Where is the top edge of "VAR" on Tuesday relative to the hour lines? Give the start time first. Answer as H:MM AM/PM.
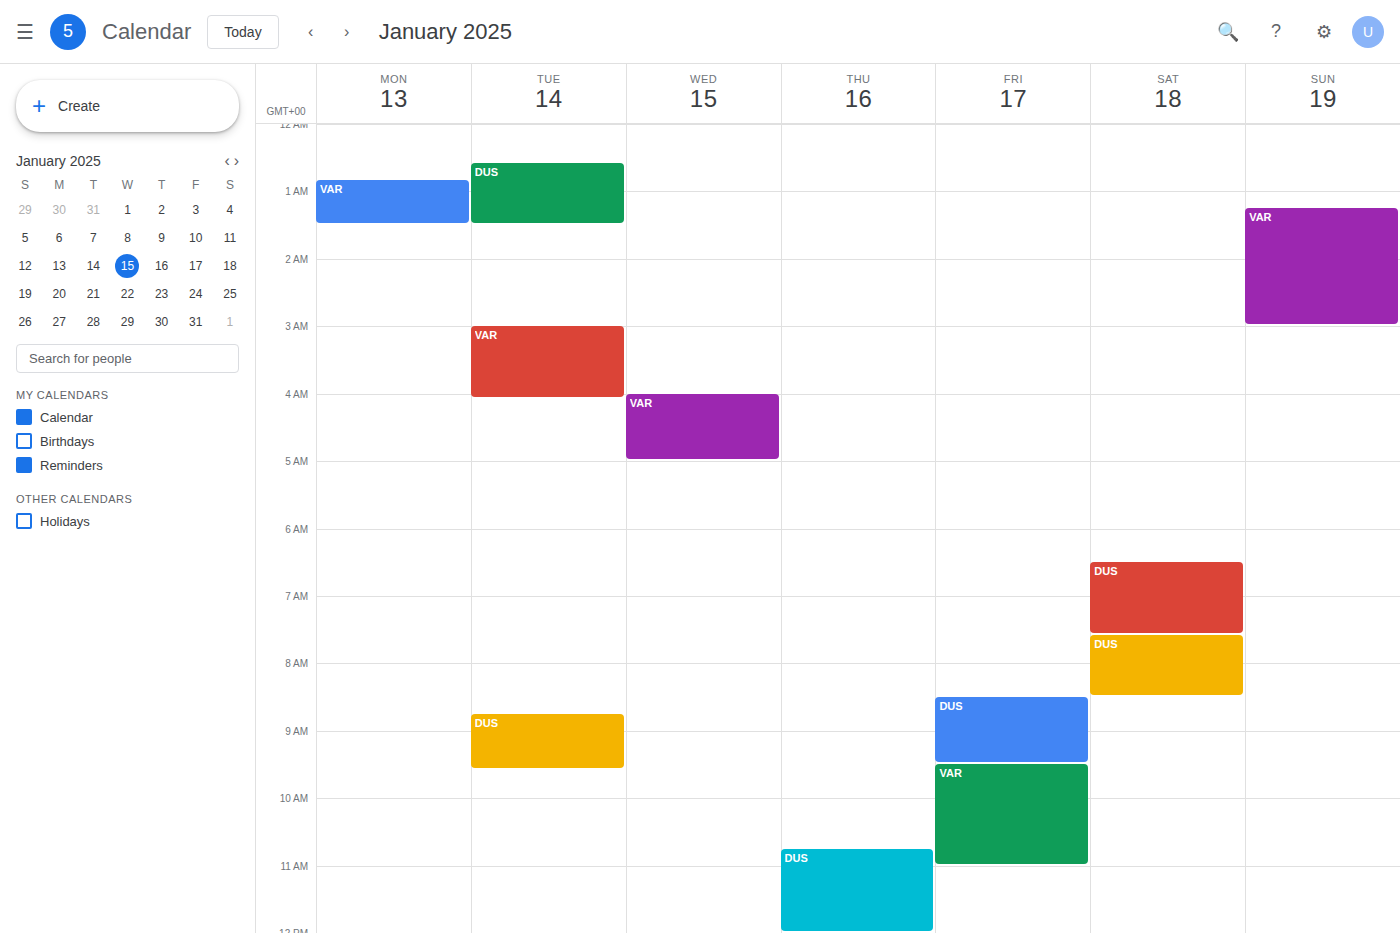
3:00 AM -- exactly on the 3 AM line.